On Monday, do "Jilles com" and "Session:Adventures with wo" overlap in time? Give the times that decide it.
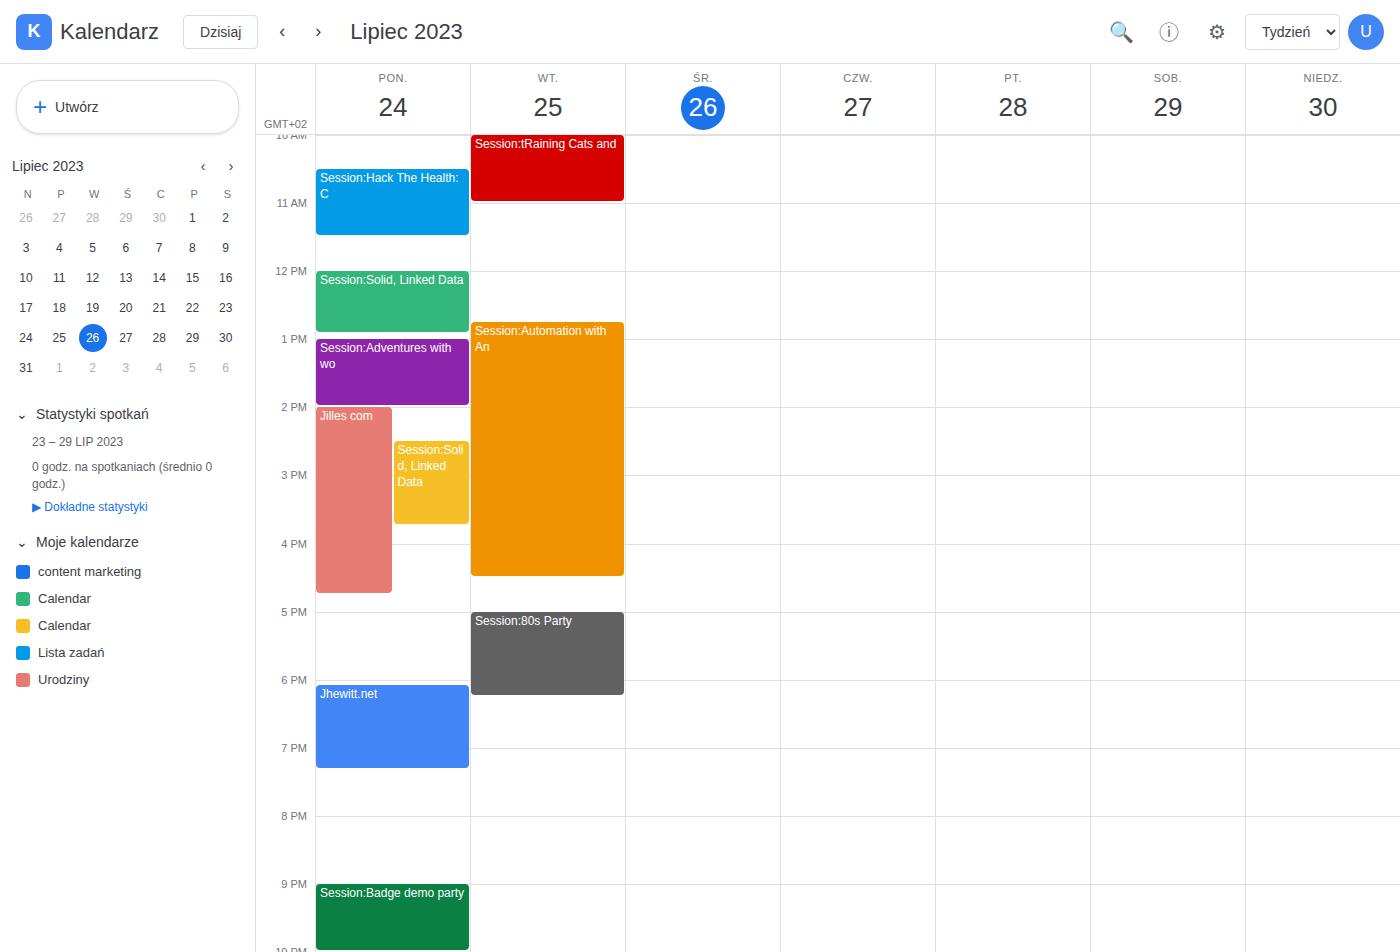
"Session:Adventures with wo" ends at 2:00 PM, exactly when "Jilles com" starts -- they touch but do not overlap.